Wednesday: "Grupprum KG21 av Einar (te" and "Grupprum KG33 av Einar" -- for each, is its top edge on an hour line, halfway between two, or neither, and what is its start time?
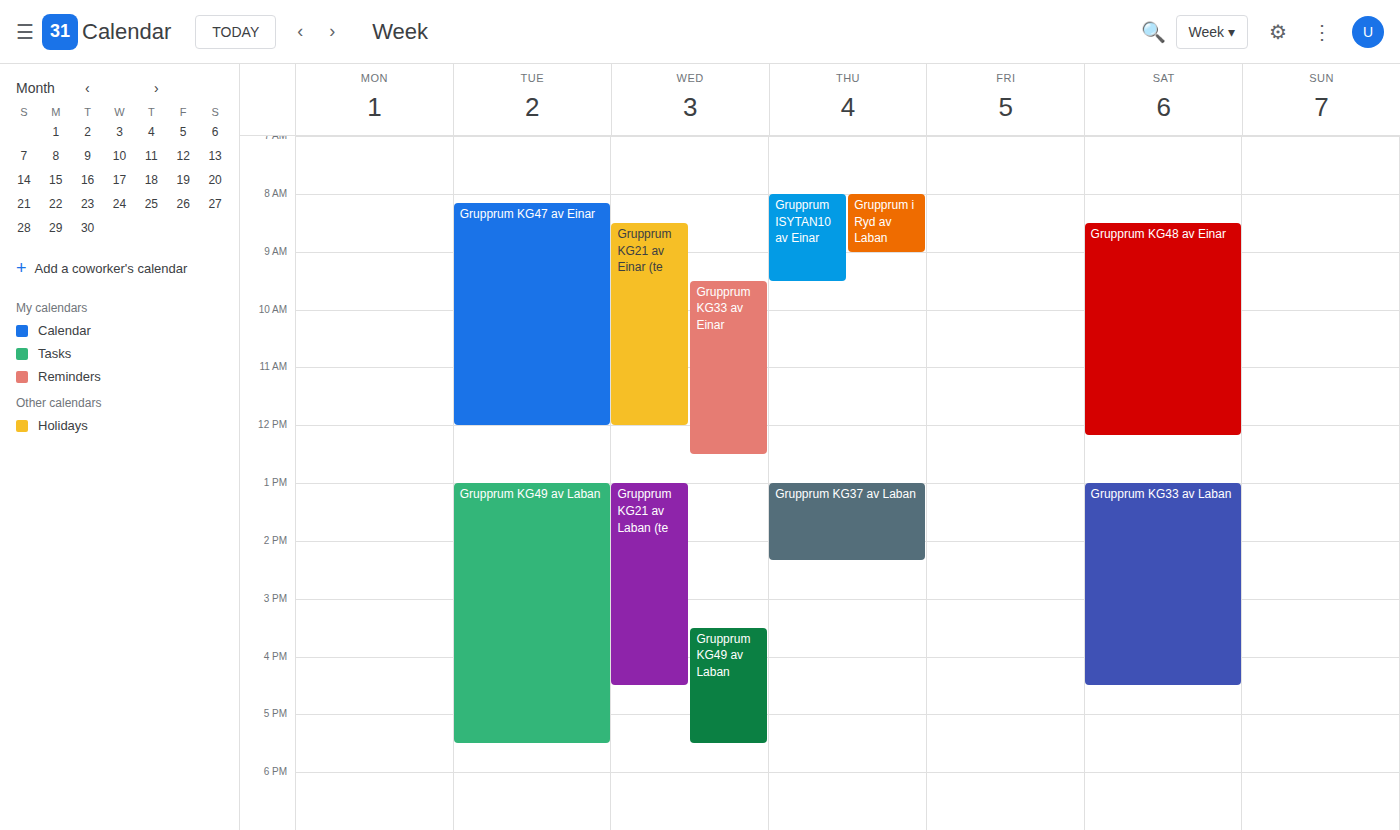
"Grupprum KG21 av Einar (te": 8:30 AM, halfway between the 8 AM and 9 AM lines. "Grupprum KG33 av Einar": 9:30 AM, halfway between the 9 AM and 10 AM lines.